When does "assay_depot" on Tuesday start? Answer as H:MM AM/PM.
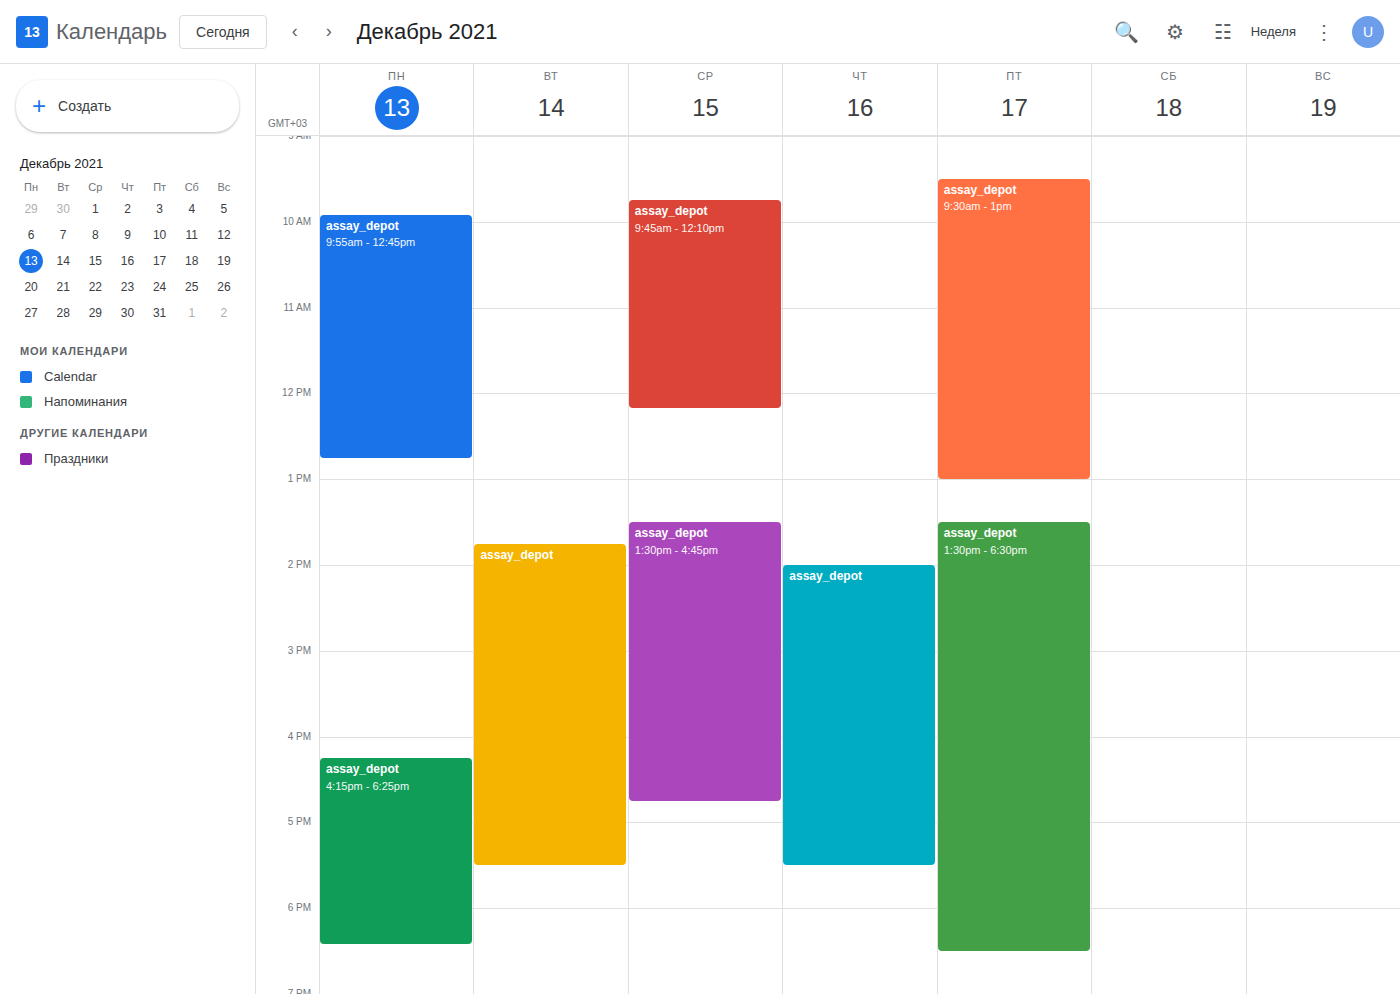
1:45 PM